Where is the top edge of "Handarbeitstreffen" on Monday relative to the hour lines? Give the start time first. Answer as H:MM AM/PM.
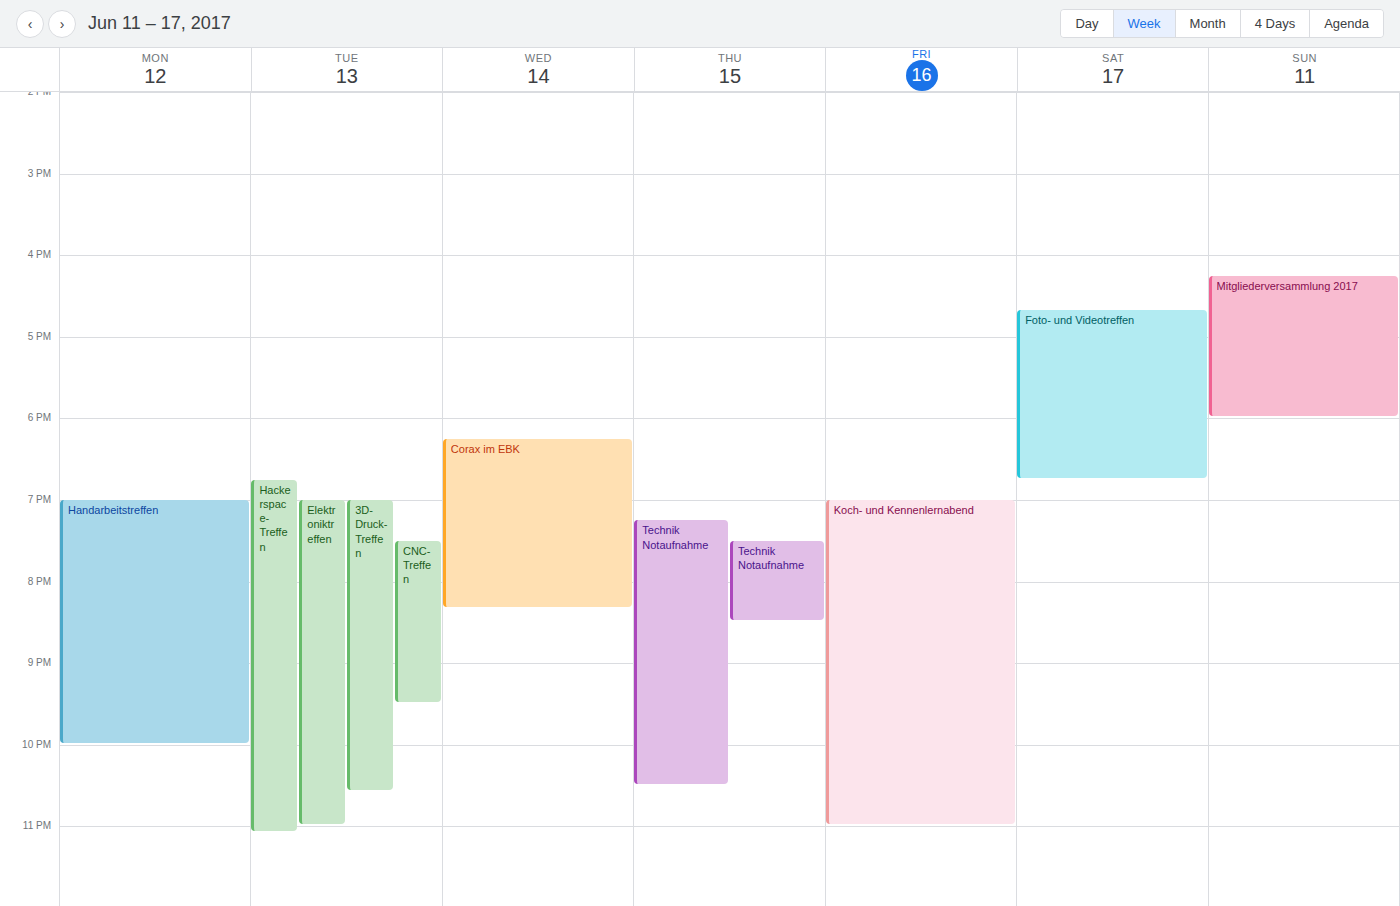
7:00 PM -- exactly on the 7 PM line.